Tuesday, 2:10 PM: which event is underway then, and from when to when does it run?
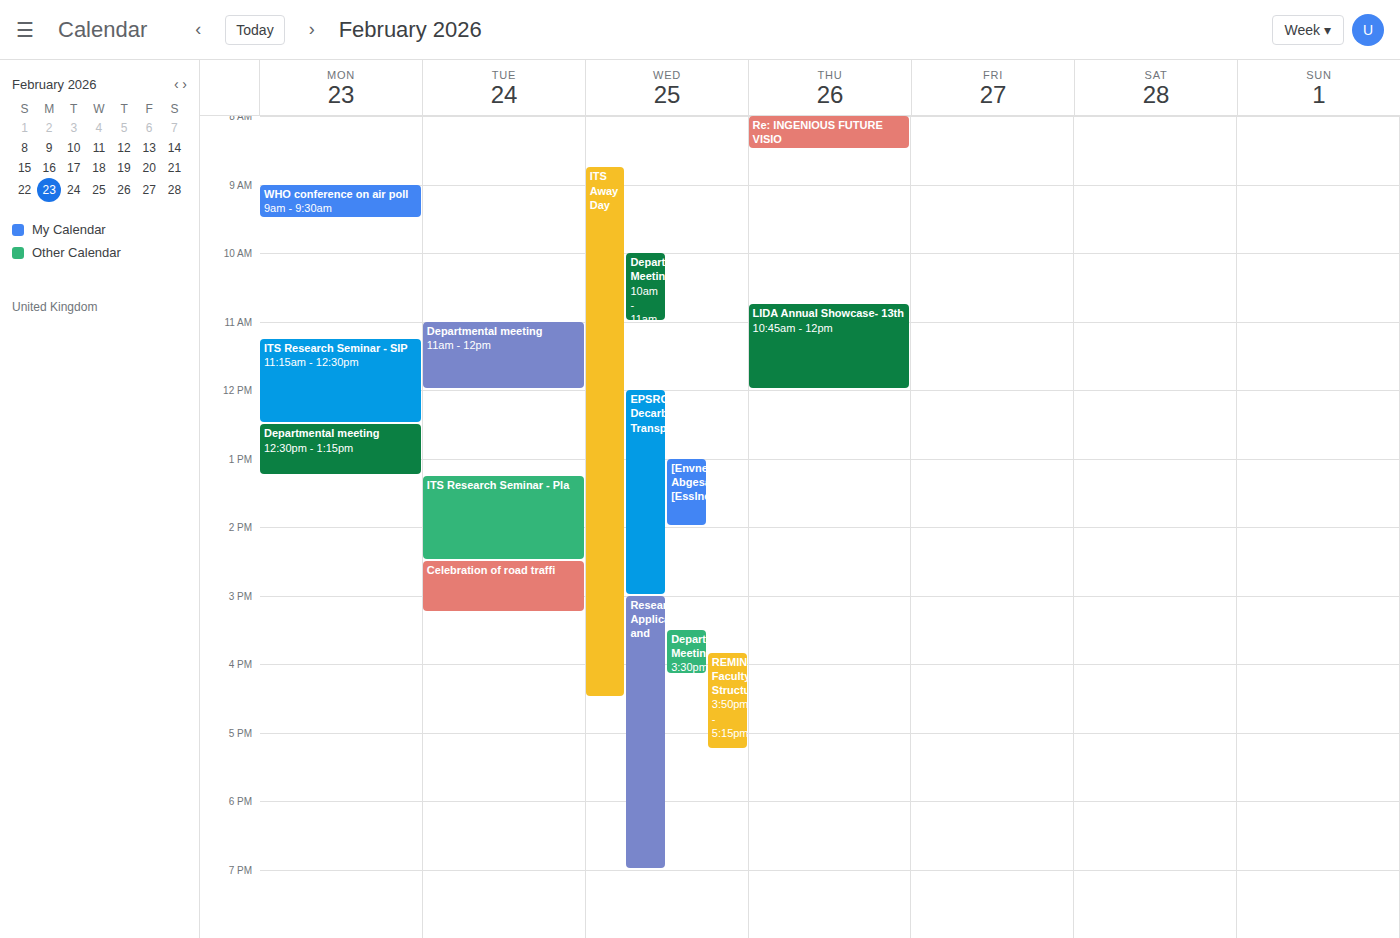
"ITS Research Seminar - Pla", 1:15 PM to 2:30 PM